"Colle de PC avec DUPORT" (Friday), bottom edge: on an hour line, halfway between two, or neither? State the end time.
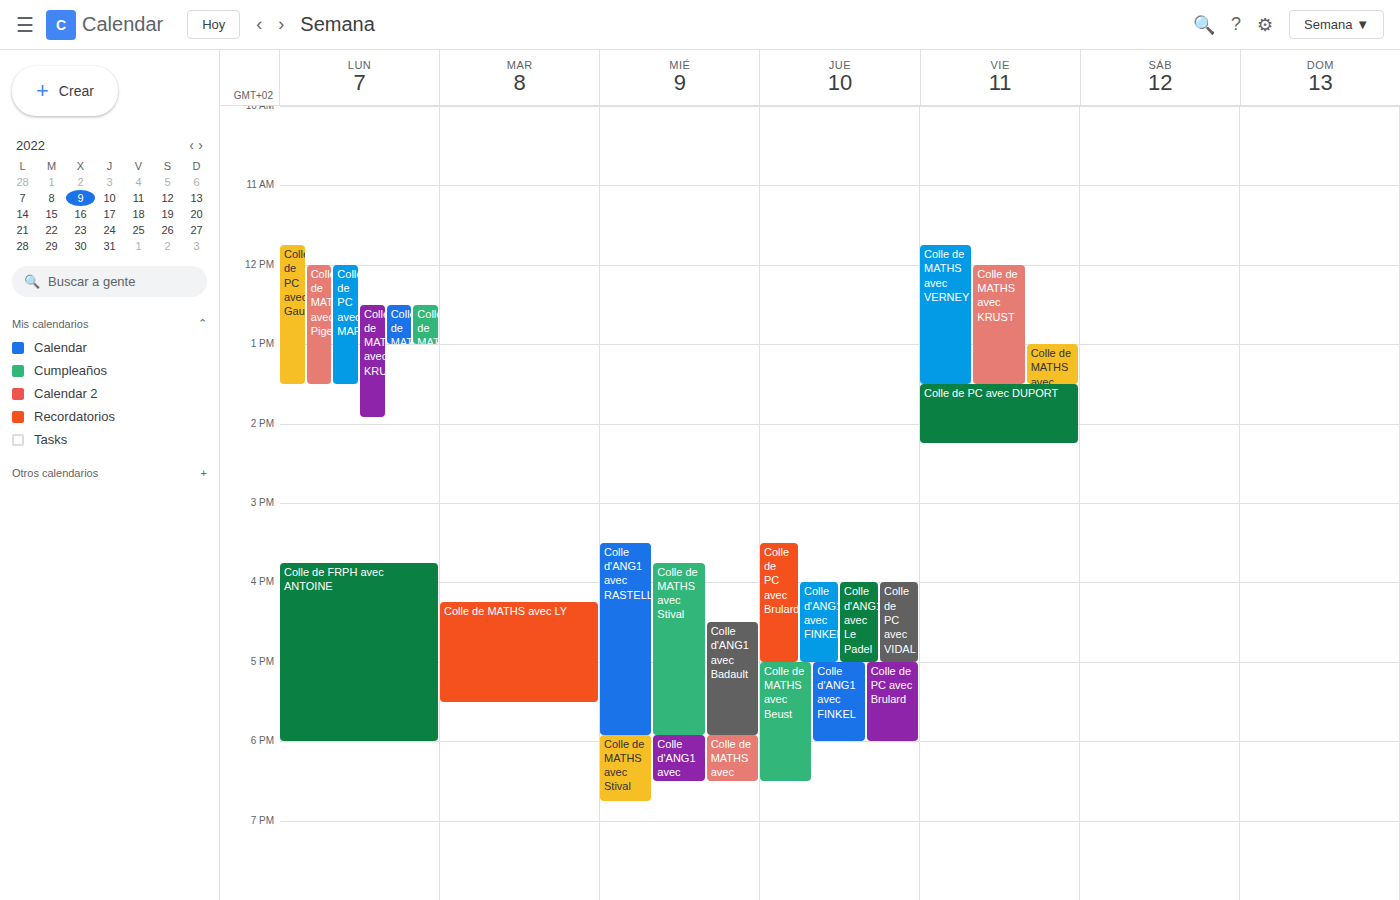
2:15 PM -- neither: a quarter of the way from the 2 PM line to the 3 PM line.